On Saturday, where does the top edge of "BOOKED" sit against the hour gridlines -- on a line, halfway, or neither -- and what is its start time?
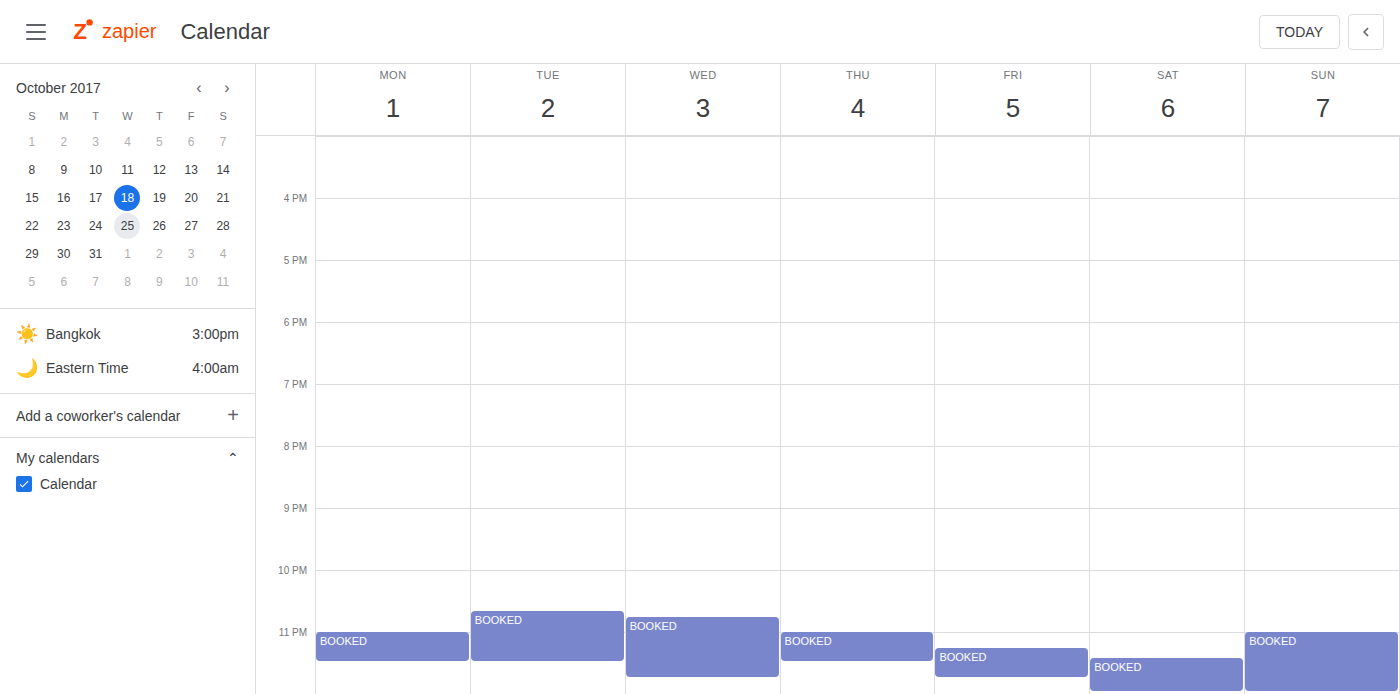
11:25 PM -- neither: 25 minutes below the 11 PM line and 35 minutes above the 12 AM line.